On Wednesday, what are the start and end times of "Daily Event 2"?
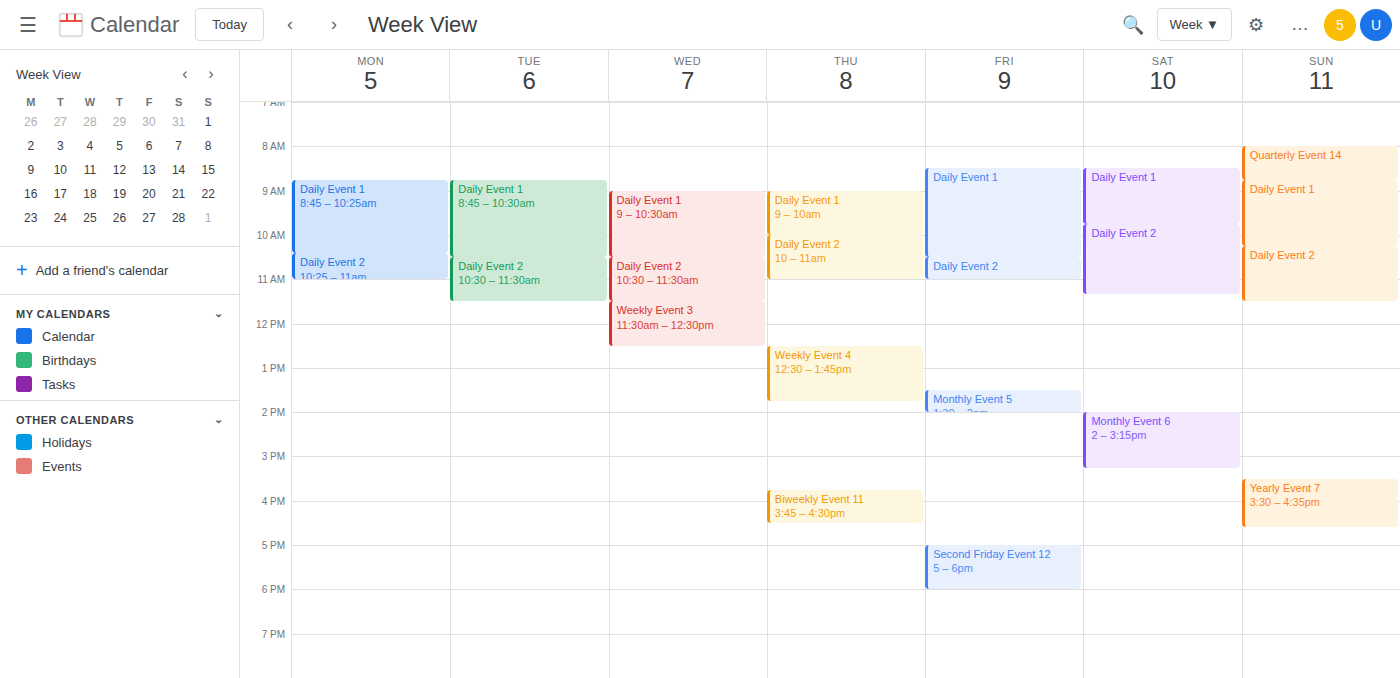
10:30 AM to 11:30 AM